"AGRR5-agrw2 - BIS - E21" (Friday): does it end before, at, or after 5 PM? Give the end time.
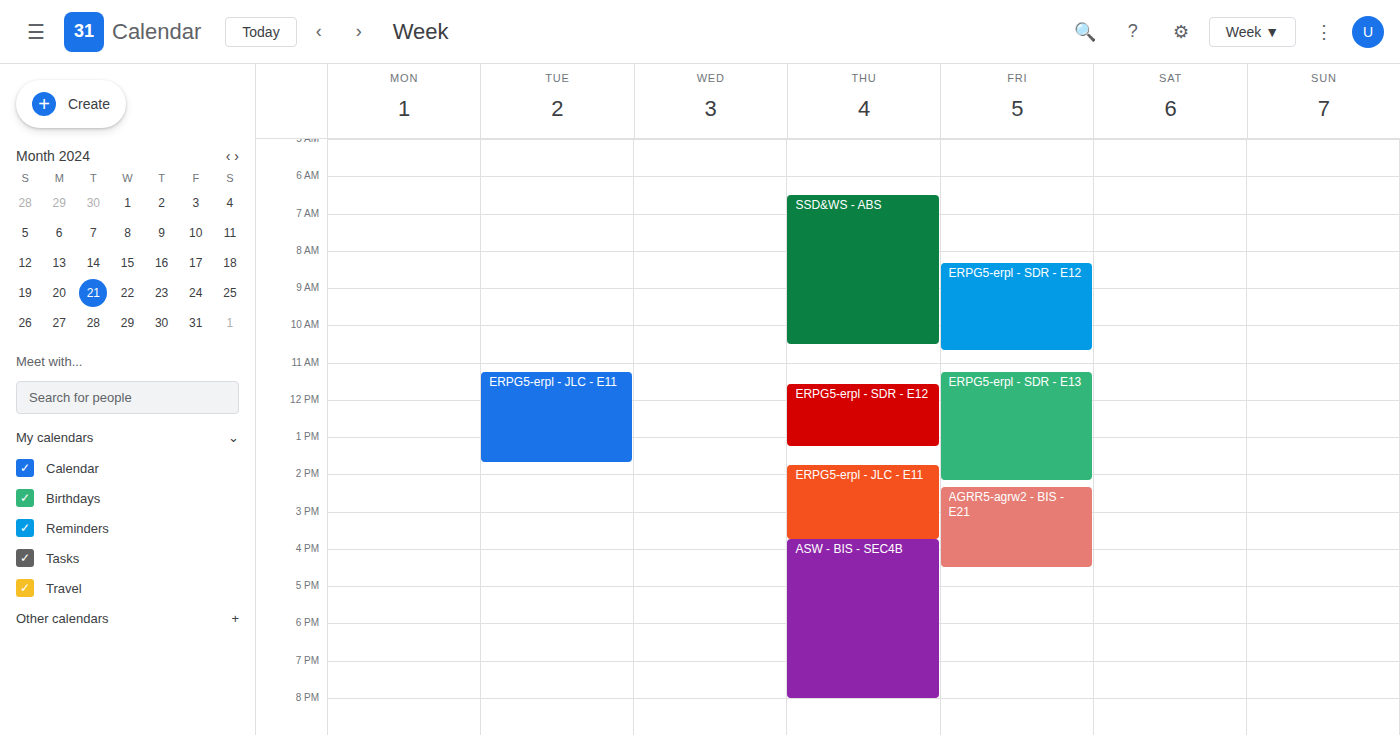
4:30 PM -- before 5 PM, 30 minutes above the 5 PM line.